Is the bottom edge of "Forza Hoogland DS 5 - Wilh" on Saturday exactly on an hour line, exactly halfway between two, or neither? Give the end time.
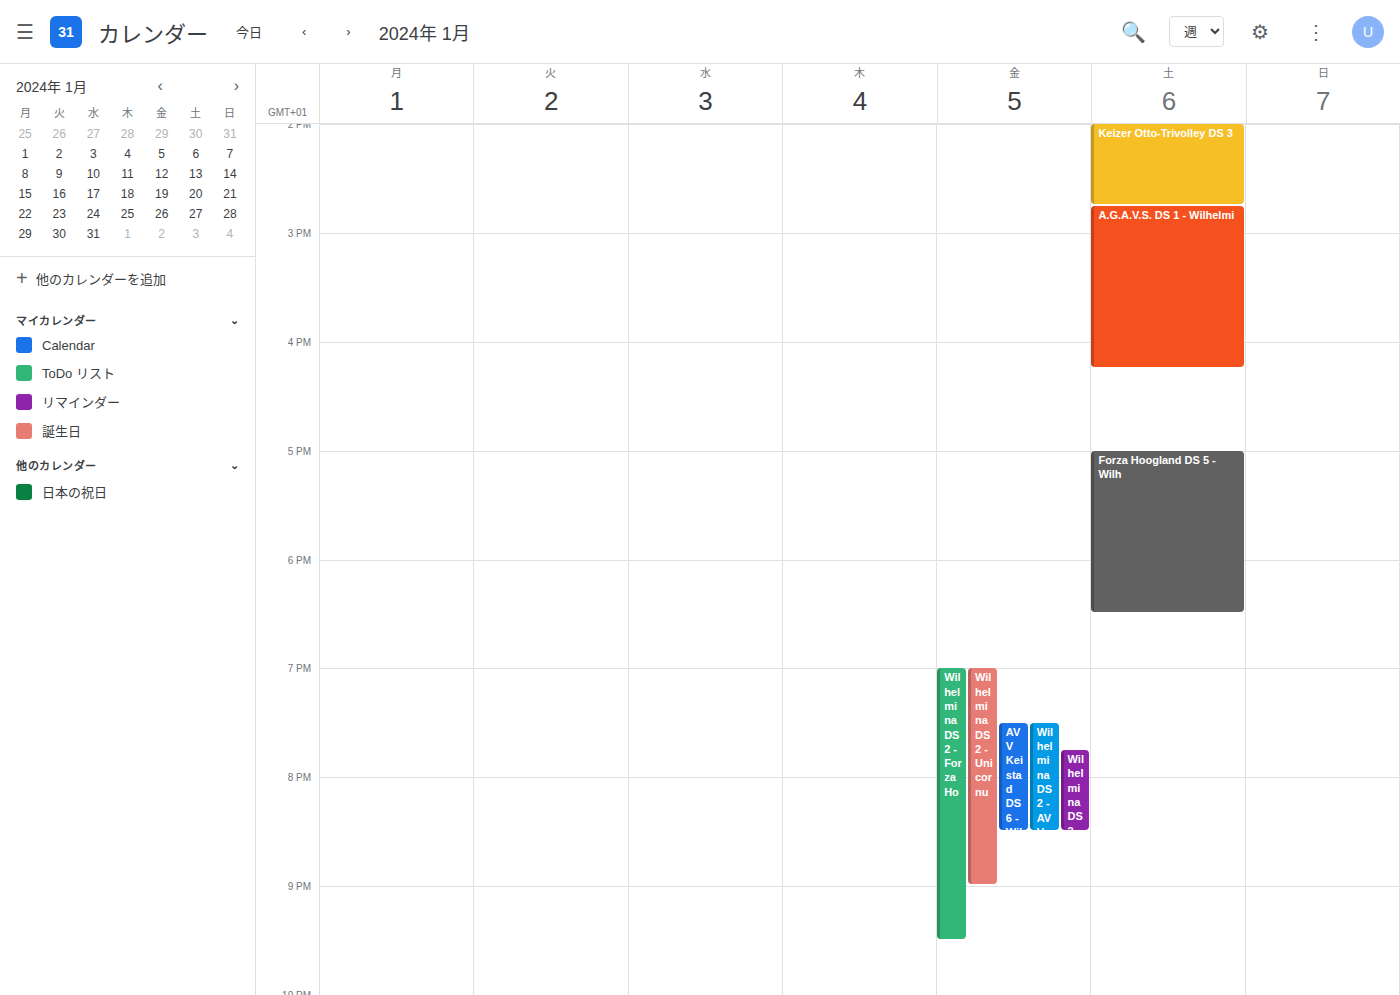
6:30 PM -- halfway between the 6 PM and 7 PM lines.